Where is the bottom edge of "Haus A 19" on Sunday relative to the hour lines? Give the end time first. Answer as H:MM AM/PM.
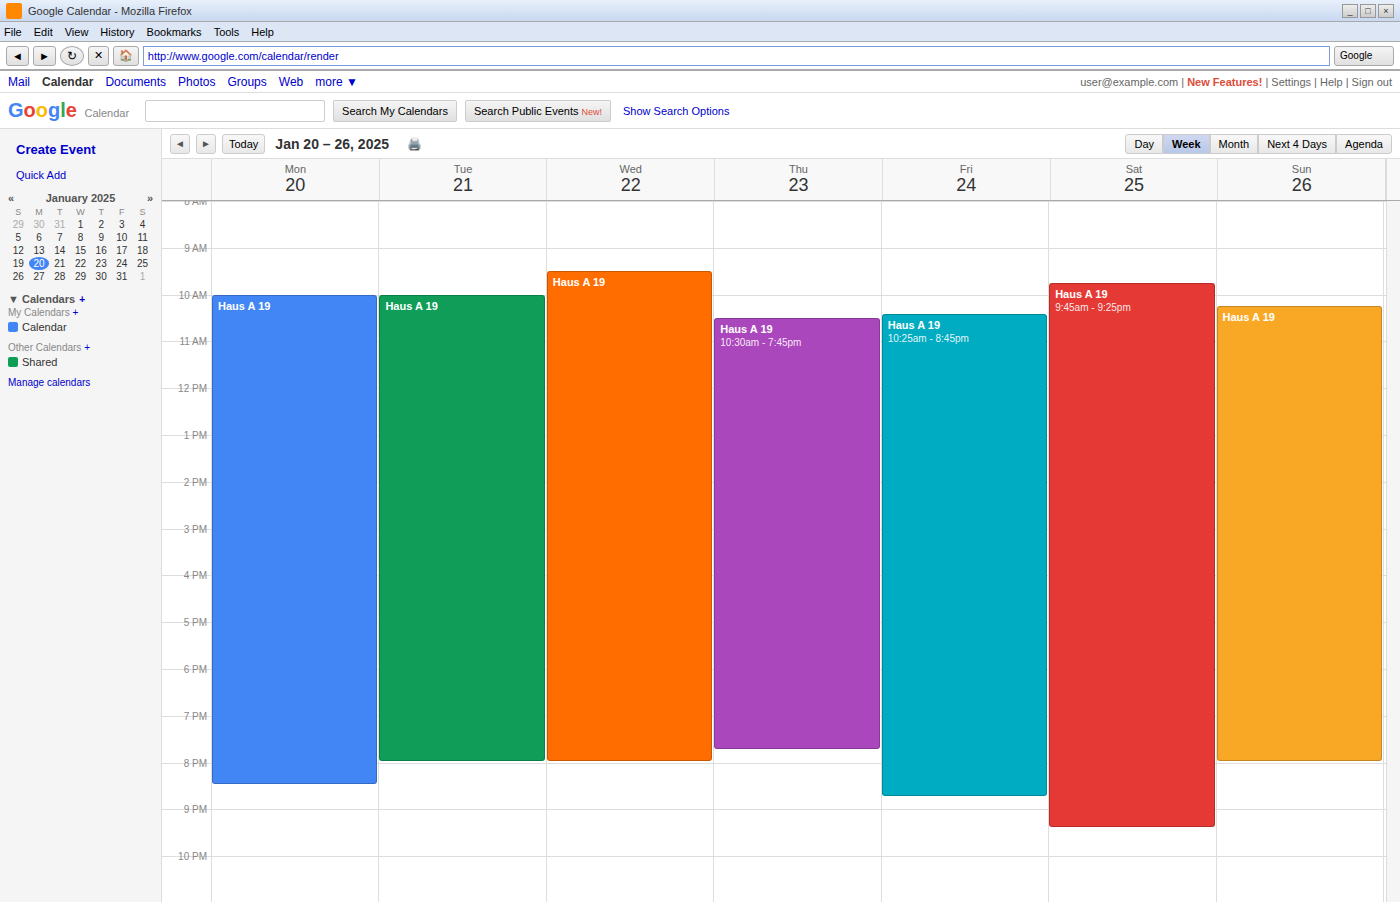
8:00 PM -- exactly on the 8 PM line.